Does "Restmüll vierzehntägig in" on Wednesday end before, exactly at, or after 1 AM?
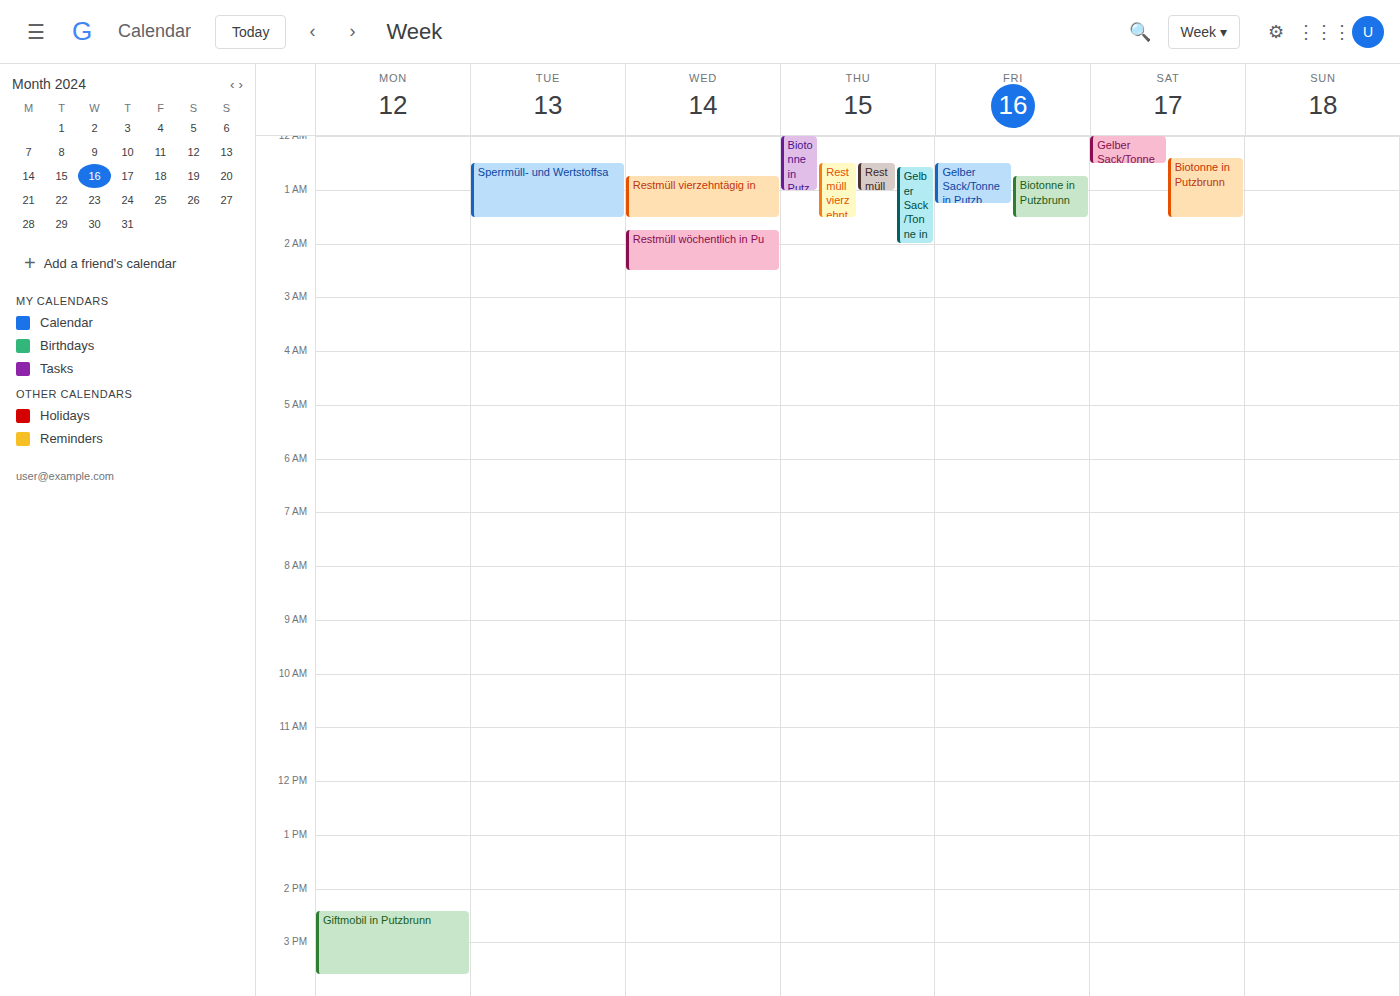
1:30 AM -- after 1 AM, 30 minutes below the 1 AM line.